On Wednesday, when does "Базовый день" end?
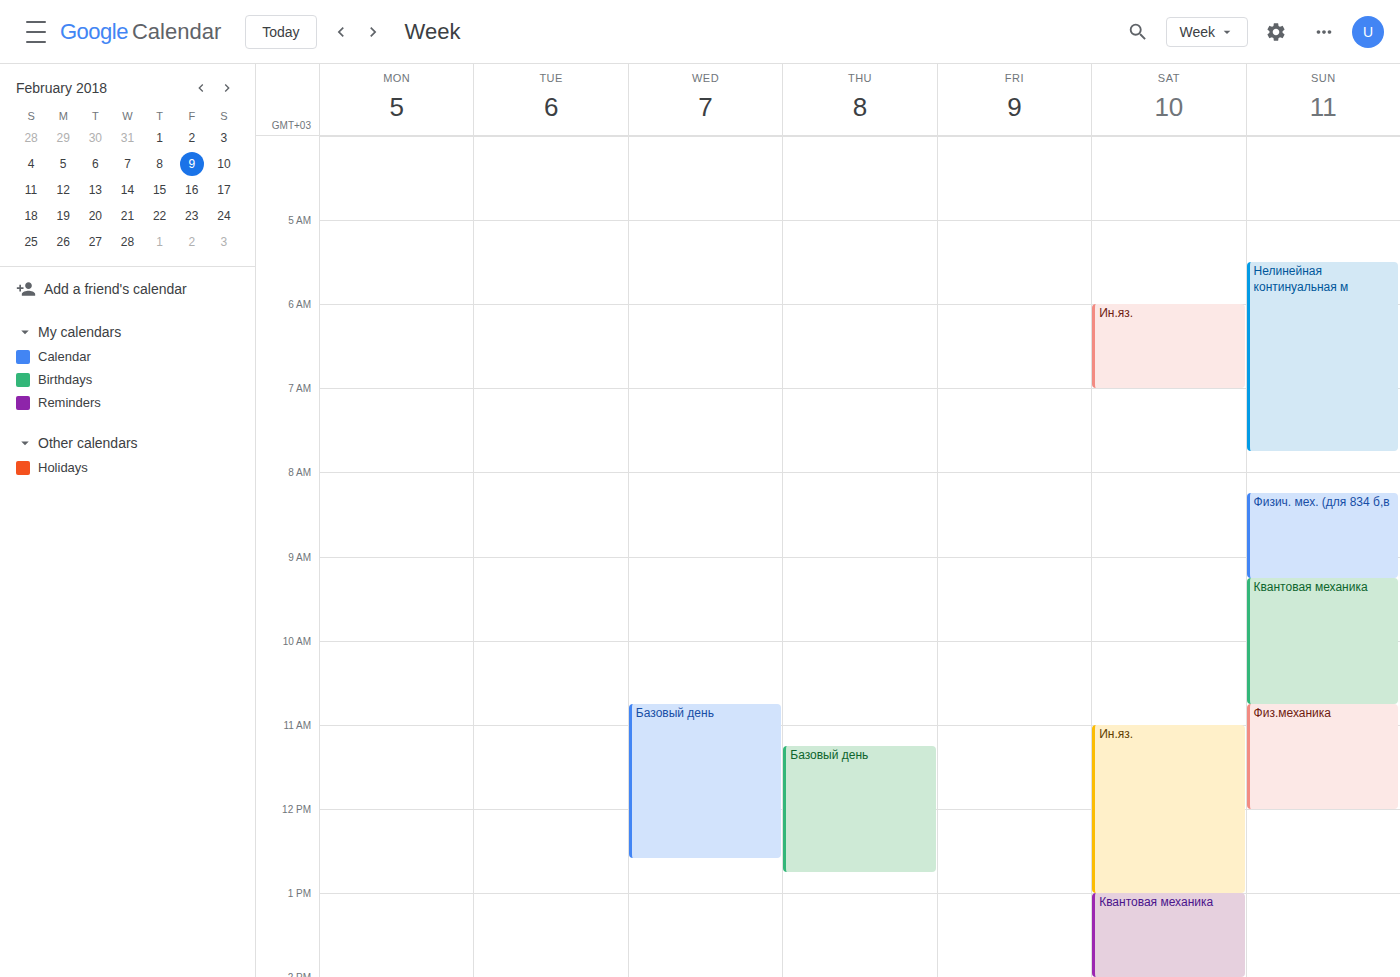
12:35 PM